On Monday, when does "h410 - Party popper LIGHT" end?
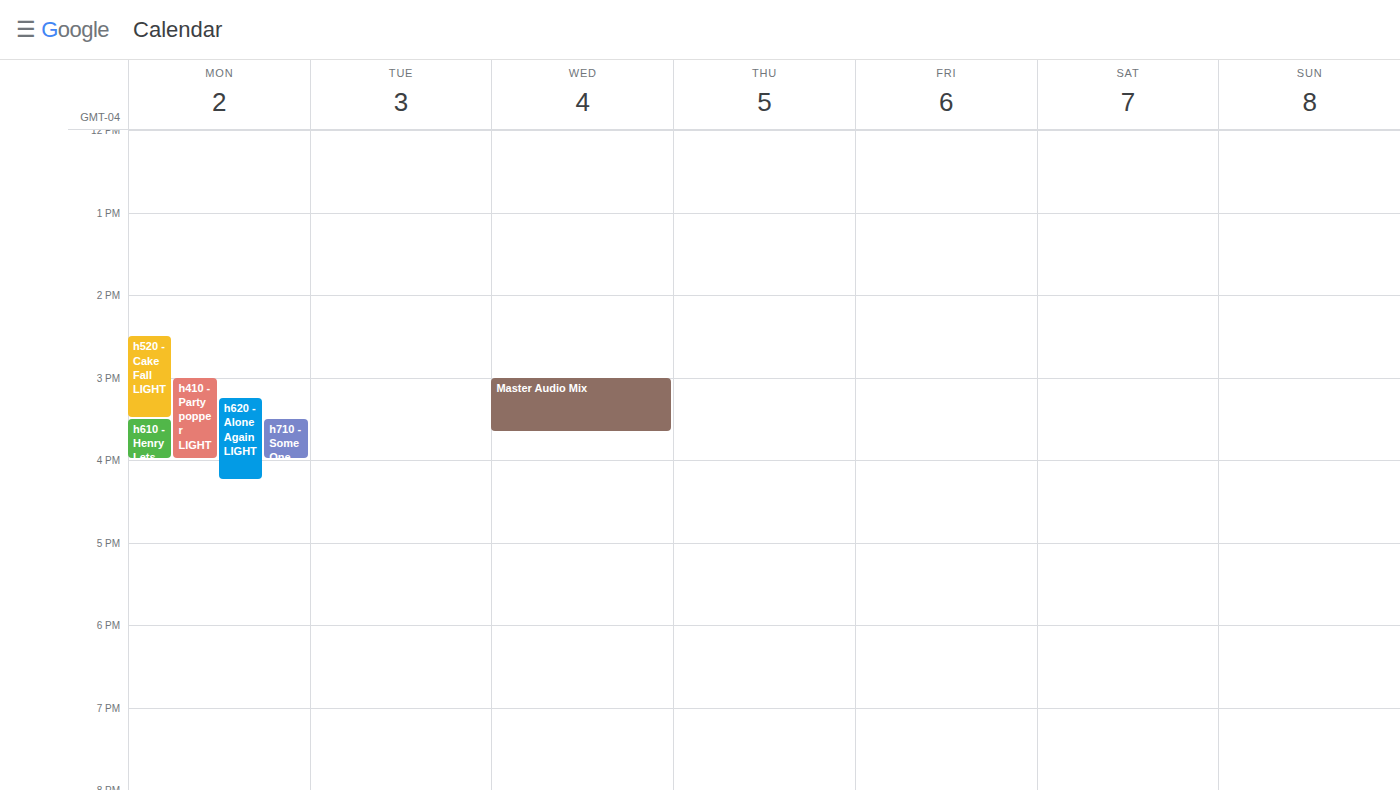
4:00 PM